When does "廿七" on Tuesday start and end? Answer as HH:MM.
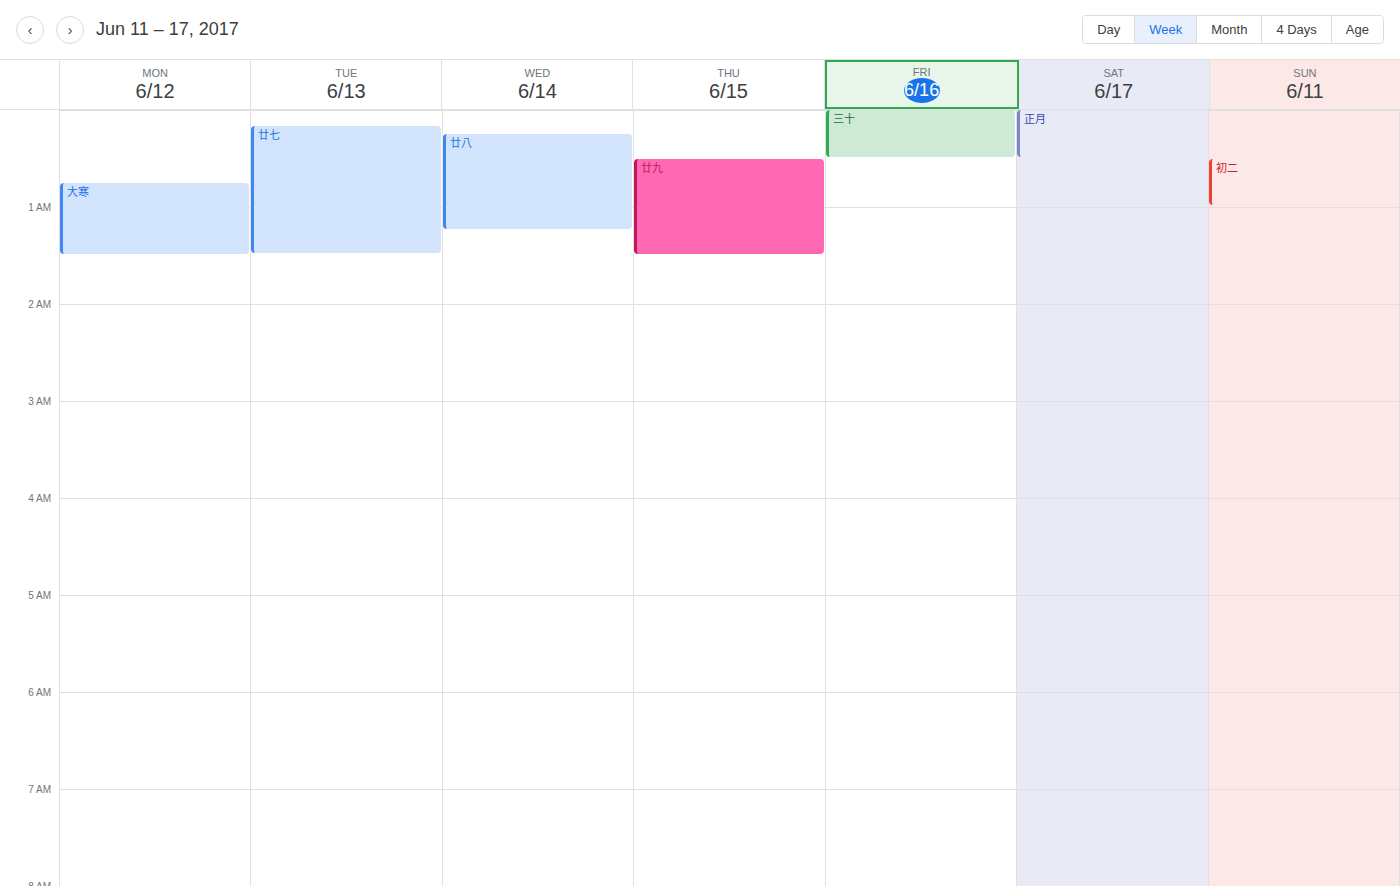
00:10 to 01:30